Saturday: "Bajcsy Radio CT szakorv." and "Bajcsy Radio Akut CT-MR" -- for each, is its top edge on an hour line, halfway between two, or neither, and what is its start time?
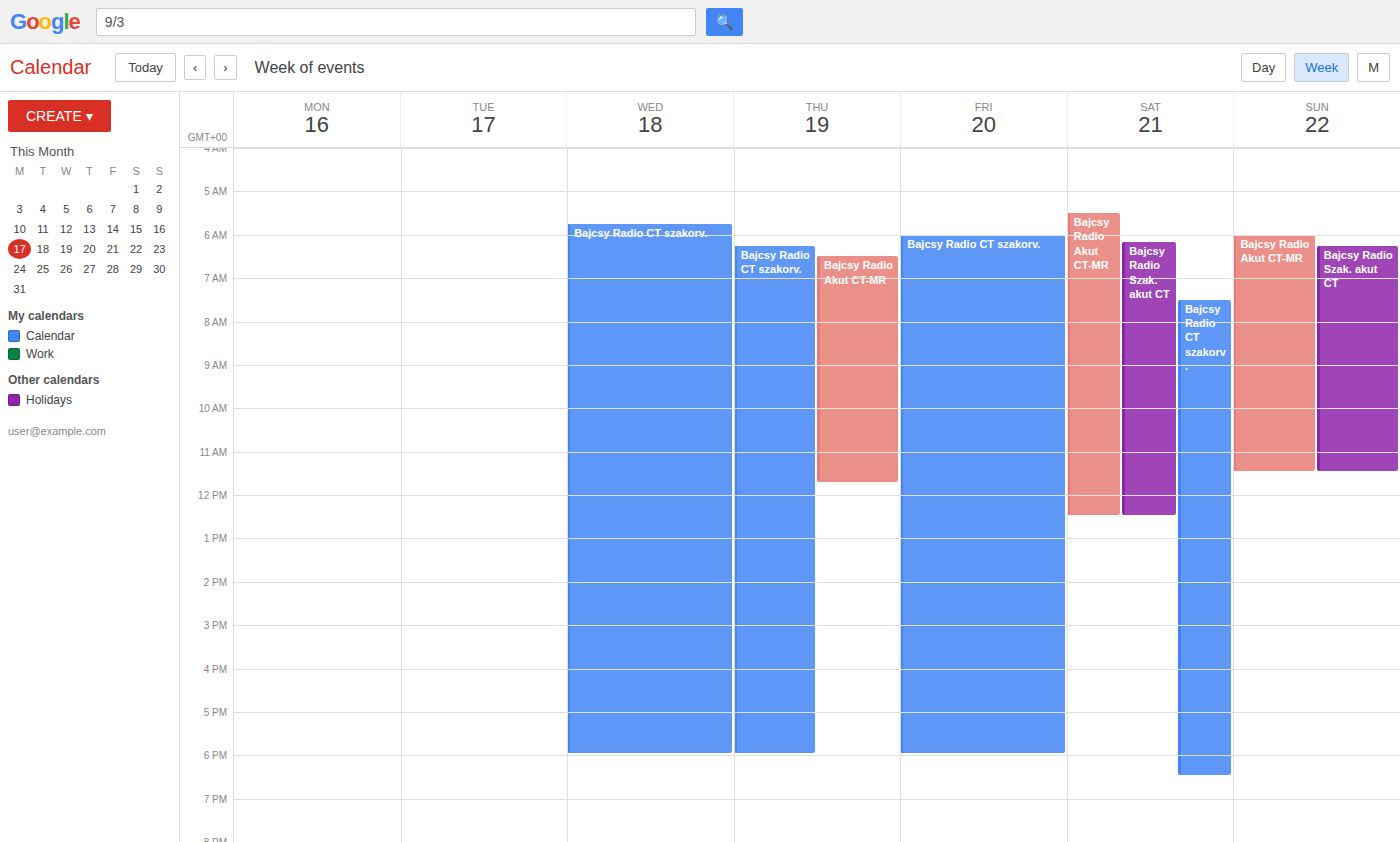
"Bajcsy Radio CT szakorv.": 7:30 AM, halfway between the 7 AM and 8 AM lines. "Bajcsy Radio Akut CT-MR": 5:30 AM, halfway between the 5 AM and 6 AM lines.